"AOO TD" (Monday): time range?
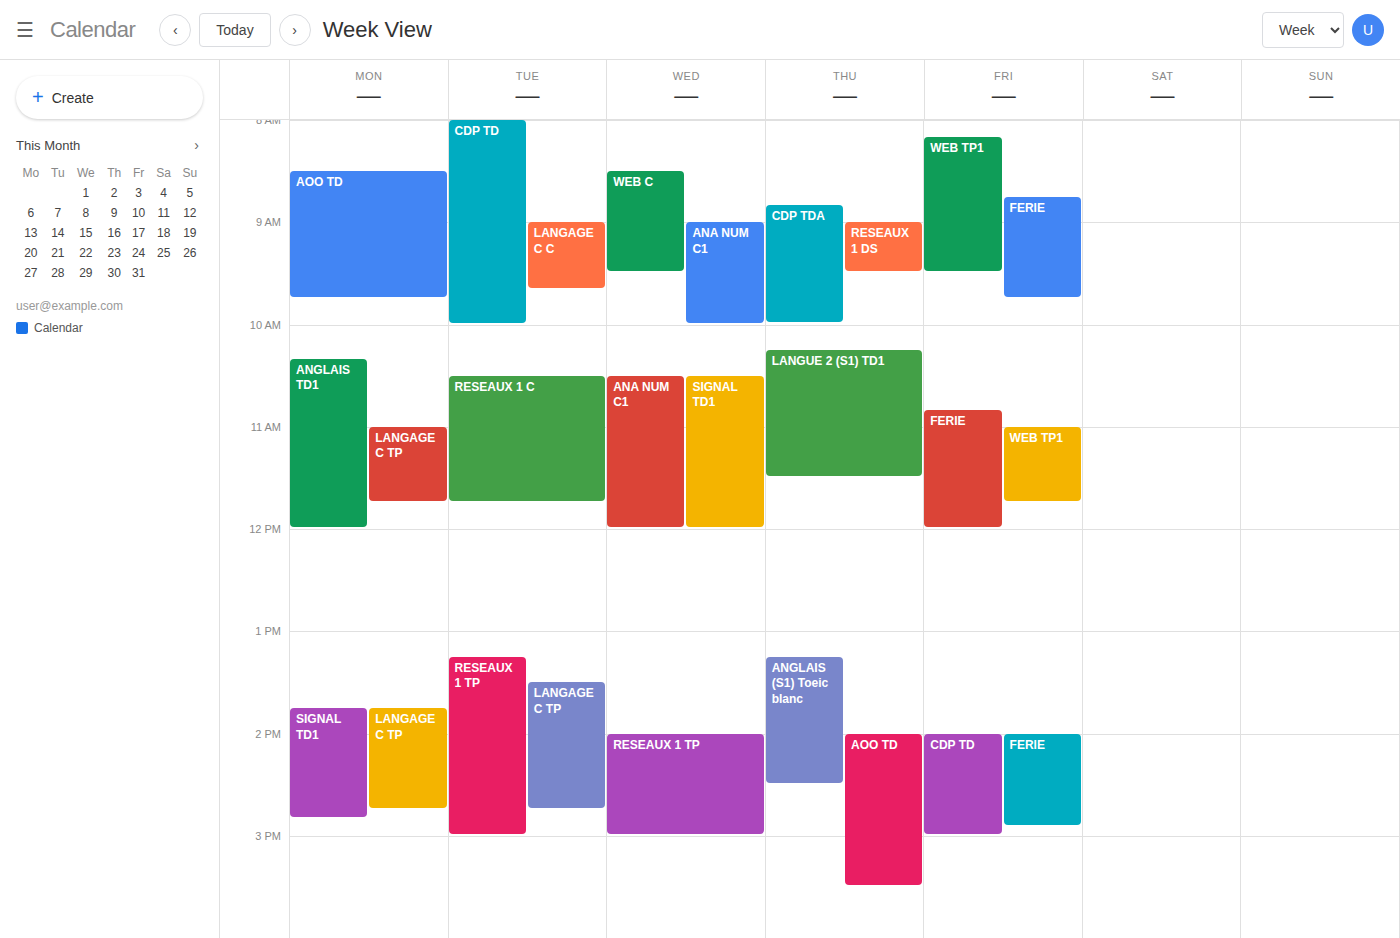
8:30 AM to 9:45 AM